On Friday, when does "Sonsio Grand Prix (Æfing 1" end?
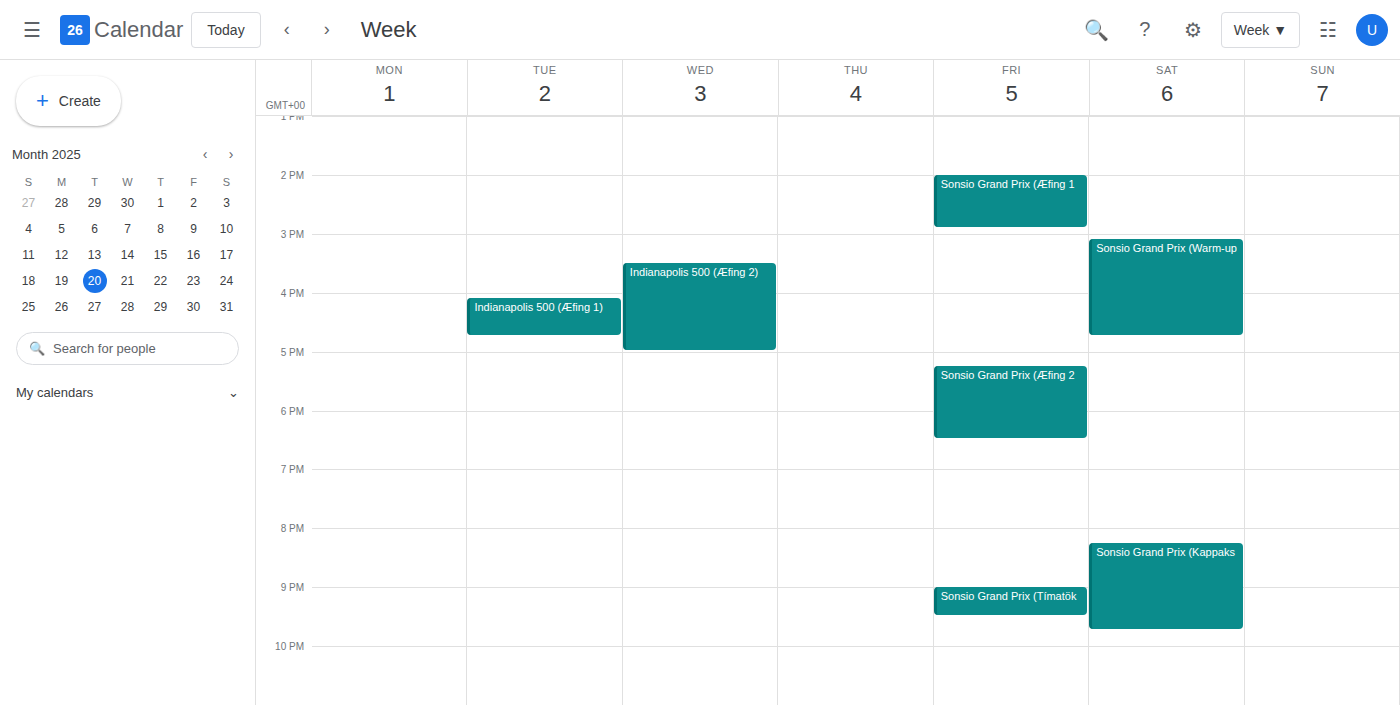
2:55 PM